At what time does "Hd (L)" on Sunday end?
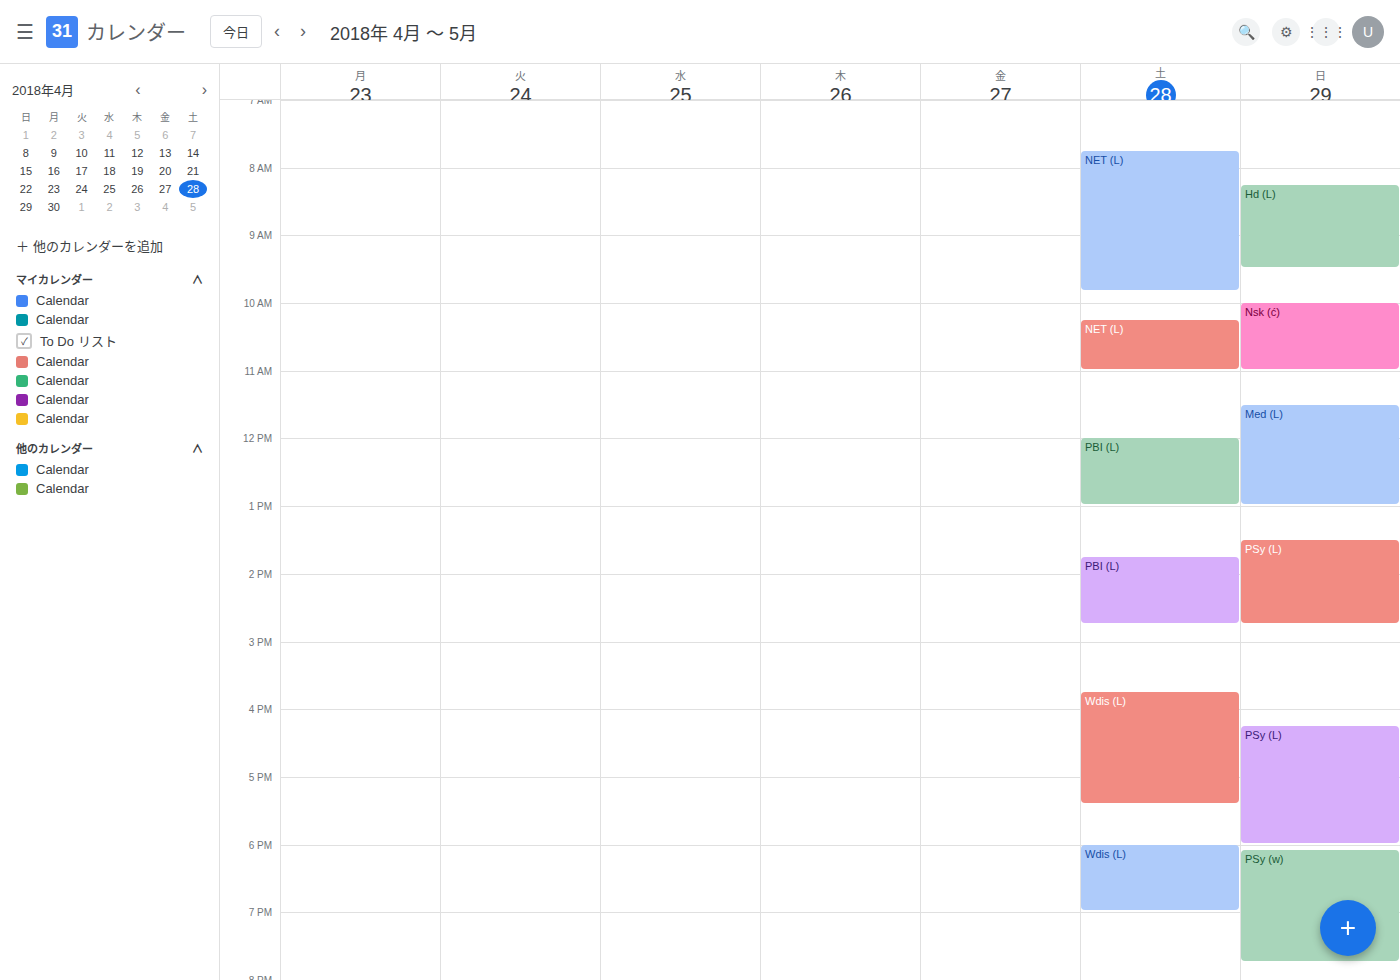
9:30 AM